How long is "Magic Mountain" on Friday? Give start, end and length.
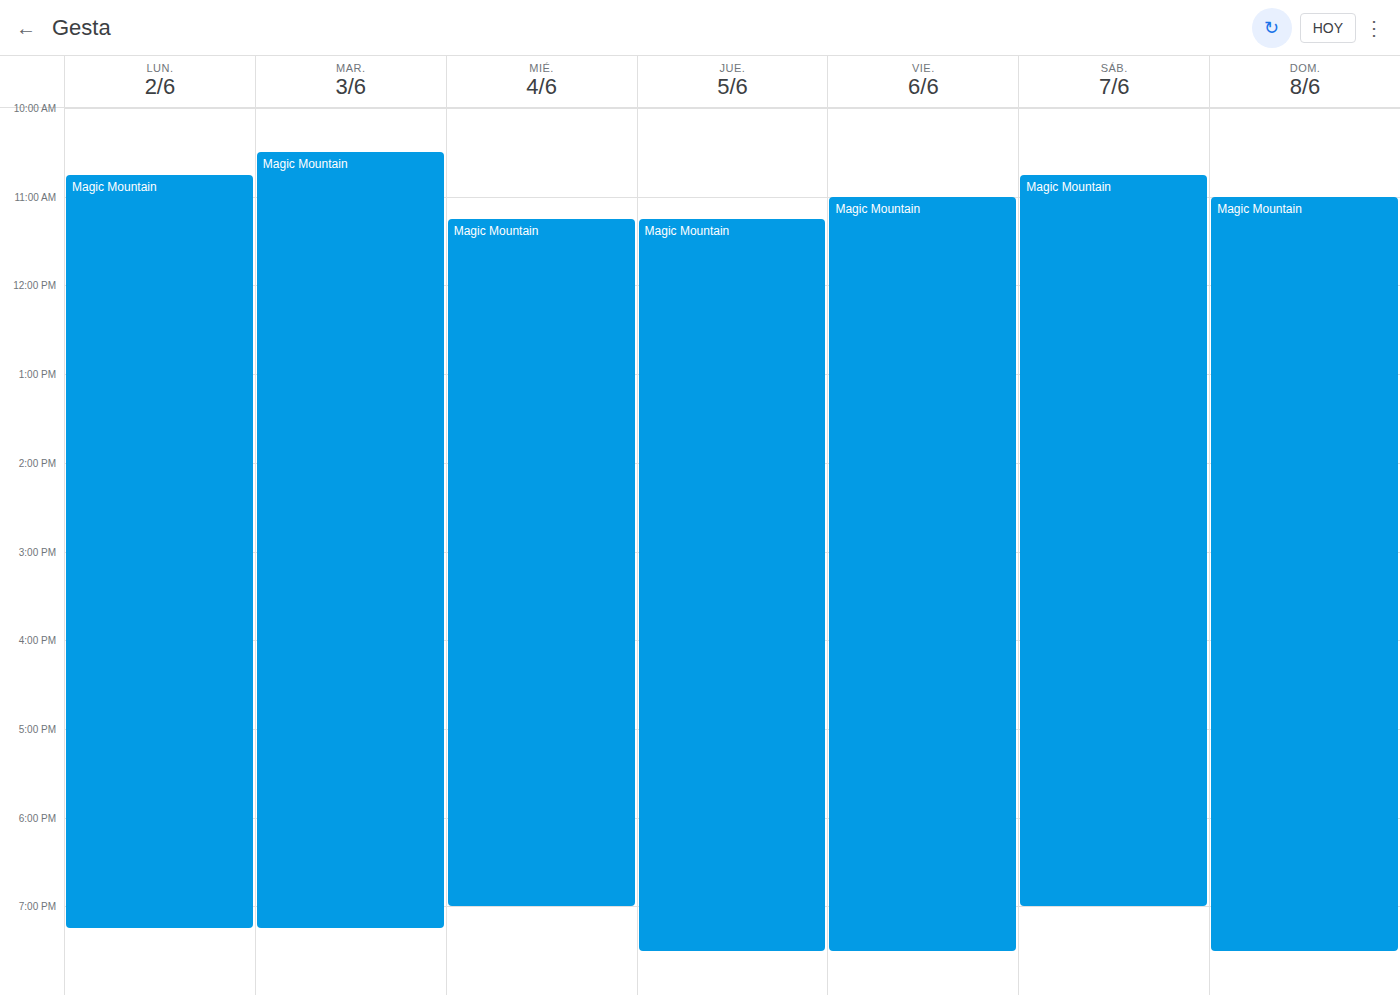
11:00 AM to 7:30 PM, 8 hours 30 minutes